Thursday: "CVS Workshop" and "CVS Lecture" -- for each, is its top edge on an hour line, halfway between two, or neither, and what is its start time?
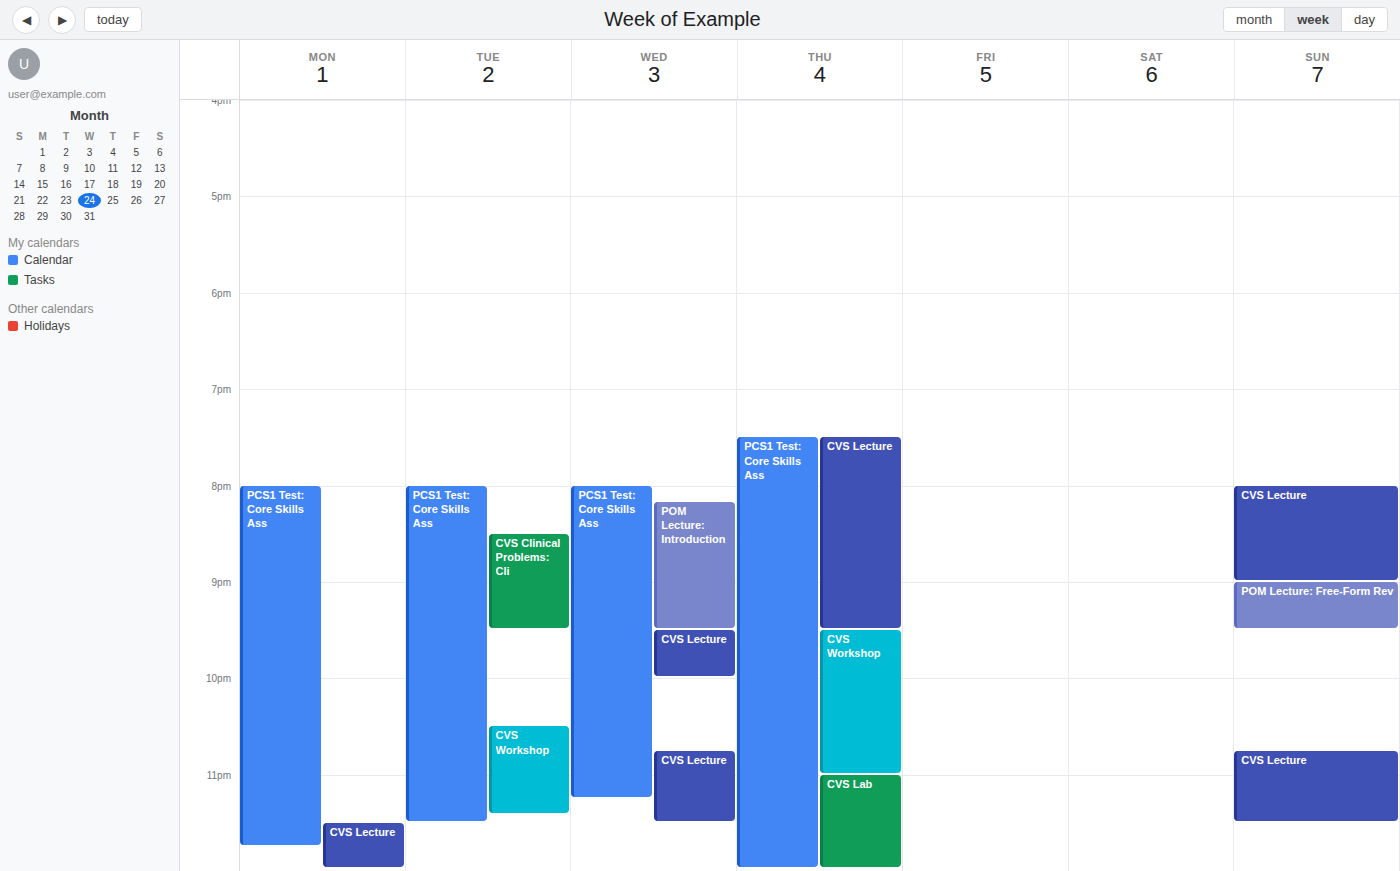
"CVS Workshop": 9:30 PM, halfway between the 9 PM and 10 PM lines. "CVS Lecture": 7:30 PM, halfway between the 7 PM and 8 PM lines.